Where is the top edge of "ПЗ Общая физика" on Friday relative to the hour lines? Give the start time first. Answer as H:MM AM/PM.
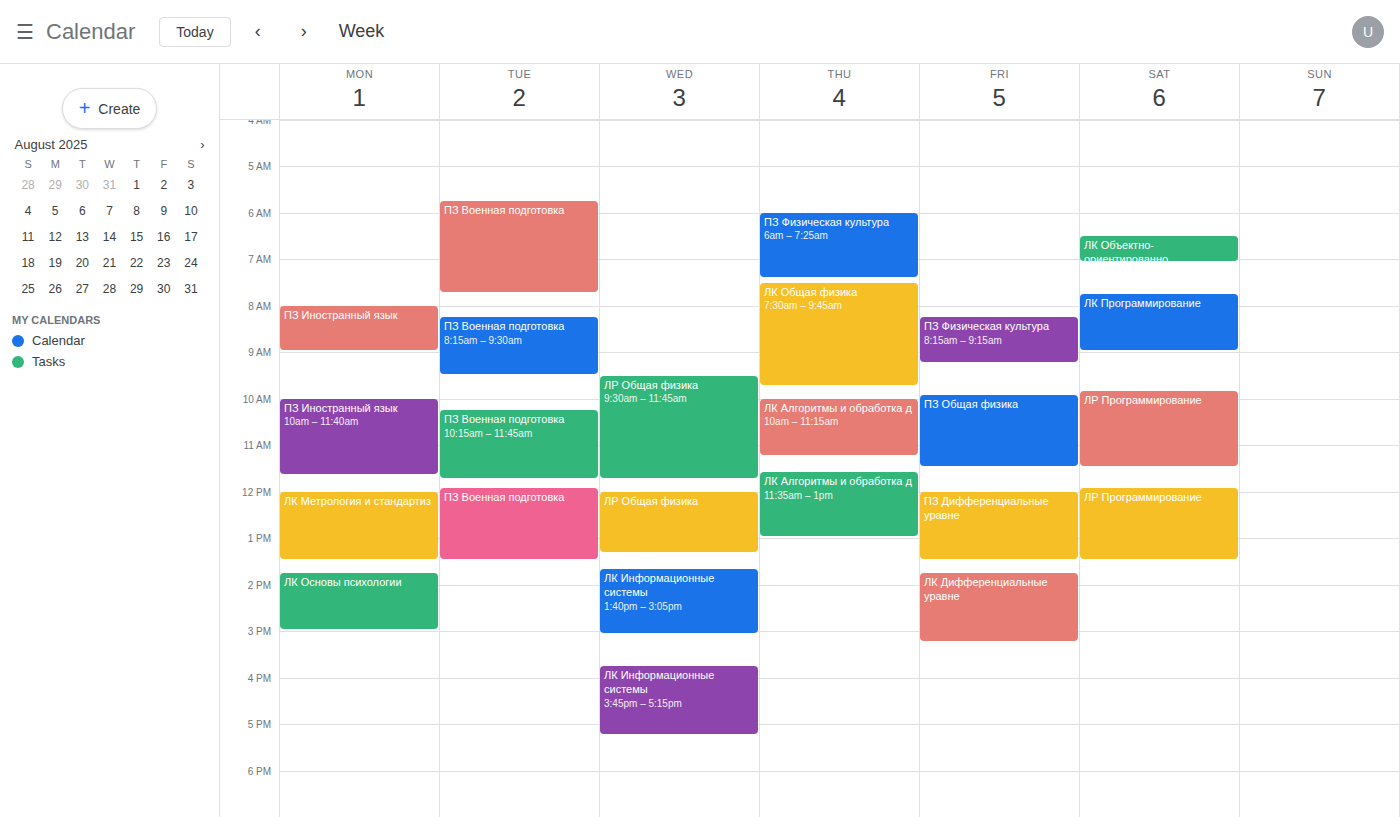
9:55 AM -- neither: 55 minutes below the 9 AM line and 5 minutes above the 10 AM line.